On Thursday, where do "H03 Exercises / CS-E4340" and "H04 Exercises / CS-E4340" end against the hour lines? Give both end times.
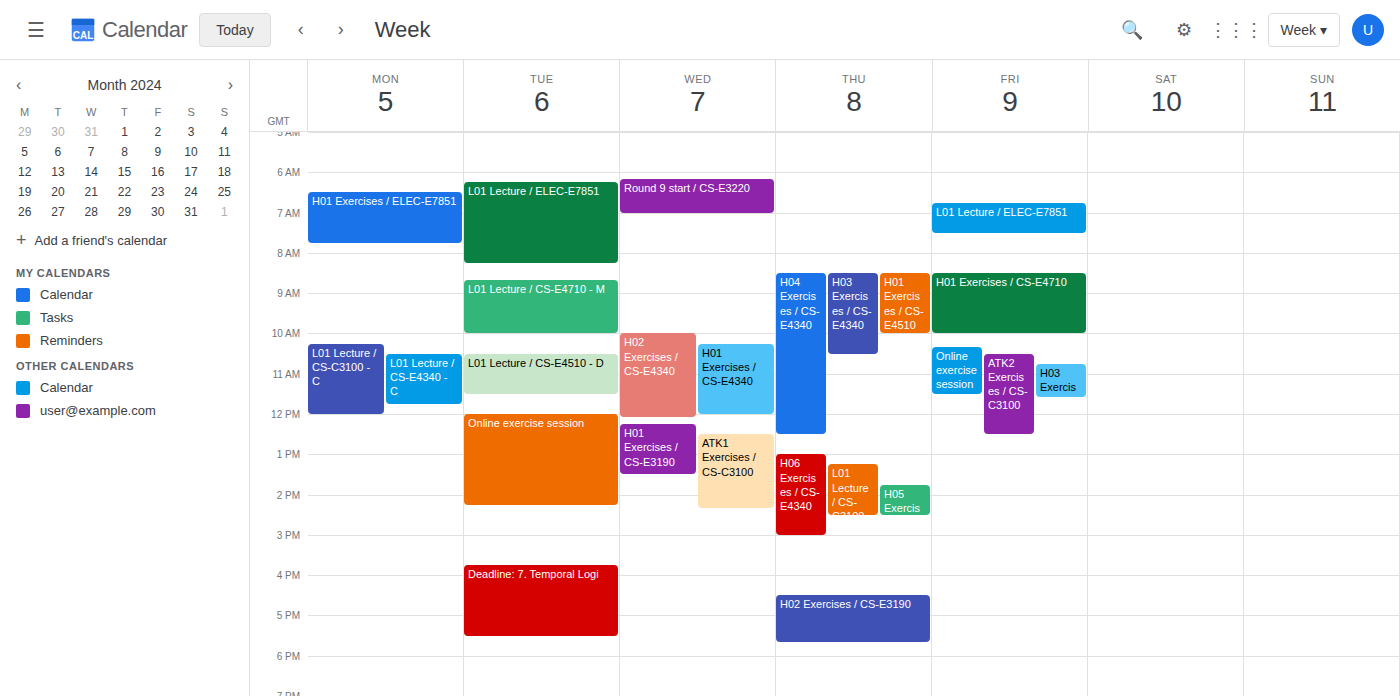
"H03 Exercises / CS-E4340": 10:30 AM, halfway between the 10 AM and 11 AM lines. "H04 Exercises / CS-E4340": 12:30 PM, halfway between the 12 PM and 1 PM lines.